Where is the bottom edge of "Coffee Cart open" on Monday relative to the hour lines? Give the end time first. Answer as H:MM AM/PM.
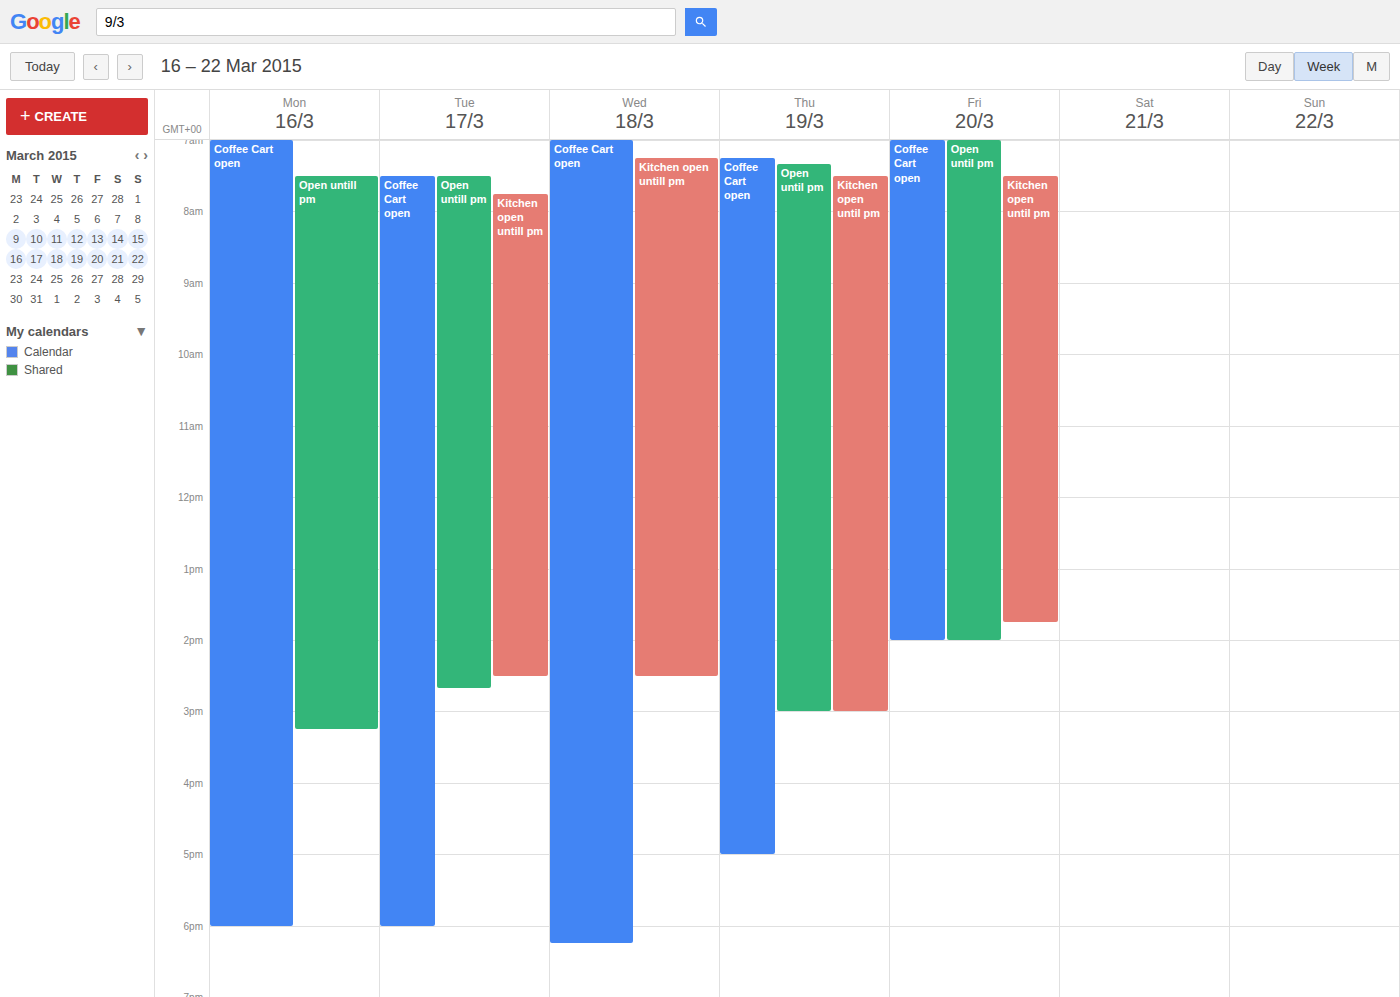
6:00 PM -- exactly on the 6 PM line.